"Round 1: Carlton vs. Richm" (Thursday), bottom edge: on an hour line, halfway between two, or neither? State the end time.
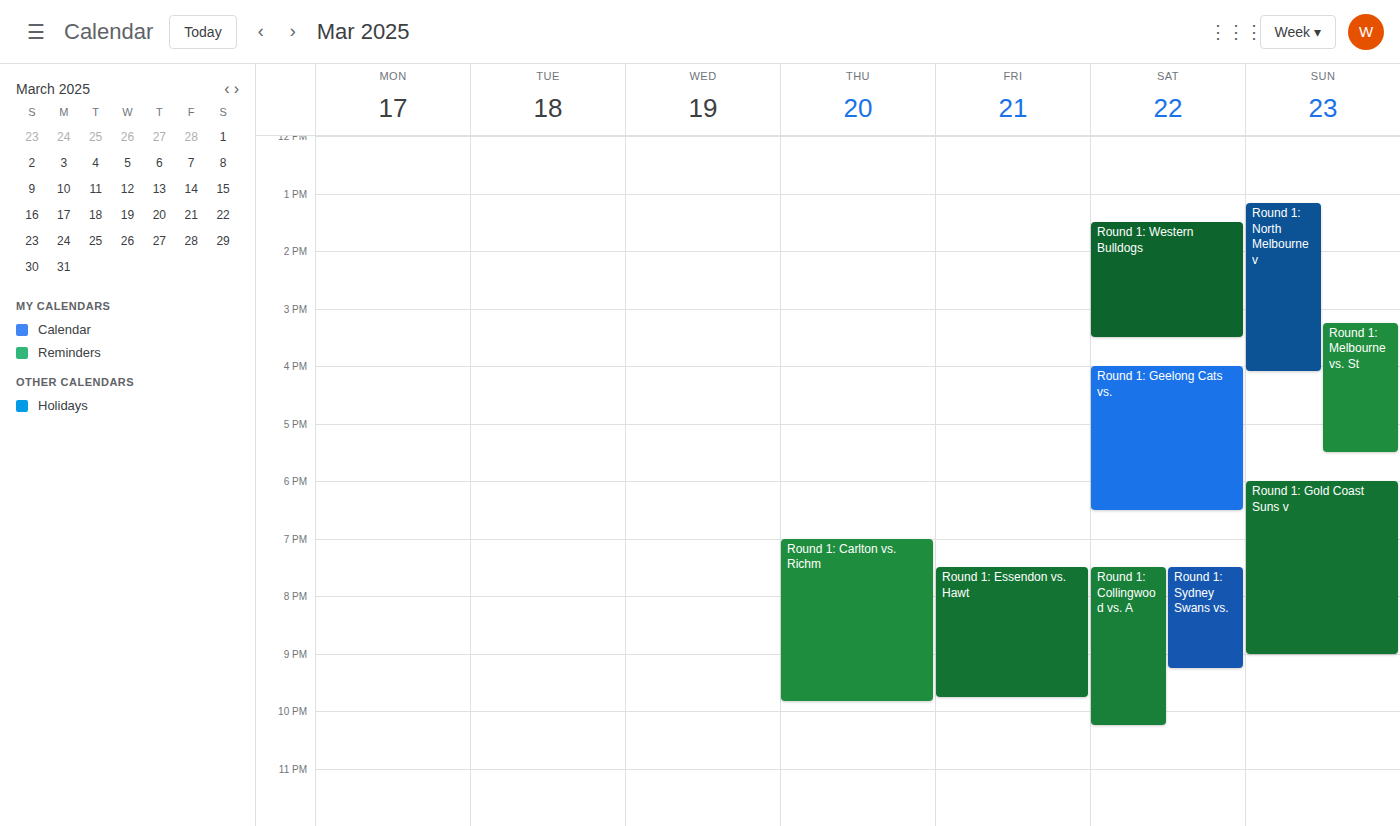
9:50 PM -- neither: 50 minutes below the 9 PM line and 10 minutes above the 10 PM line.